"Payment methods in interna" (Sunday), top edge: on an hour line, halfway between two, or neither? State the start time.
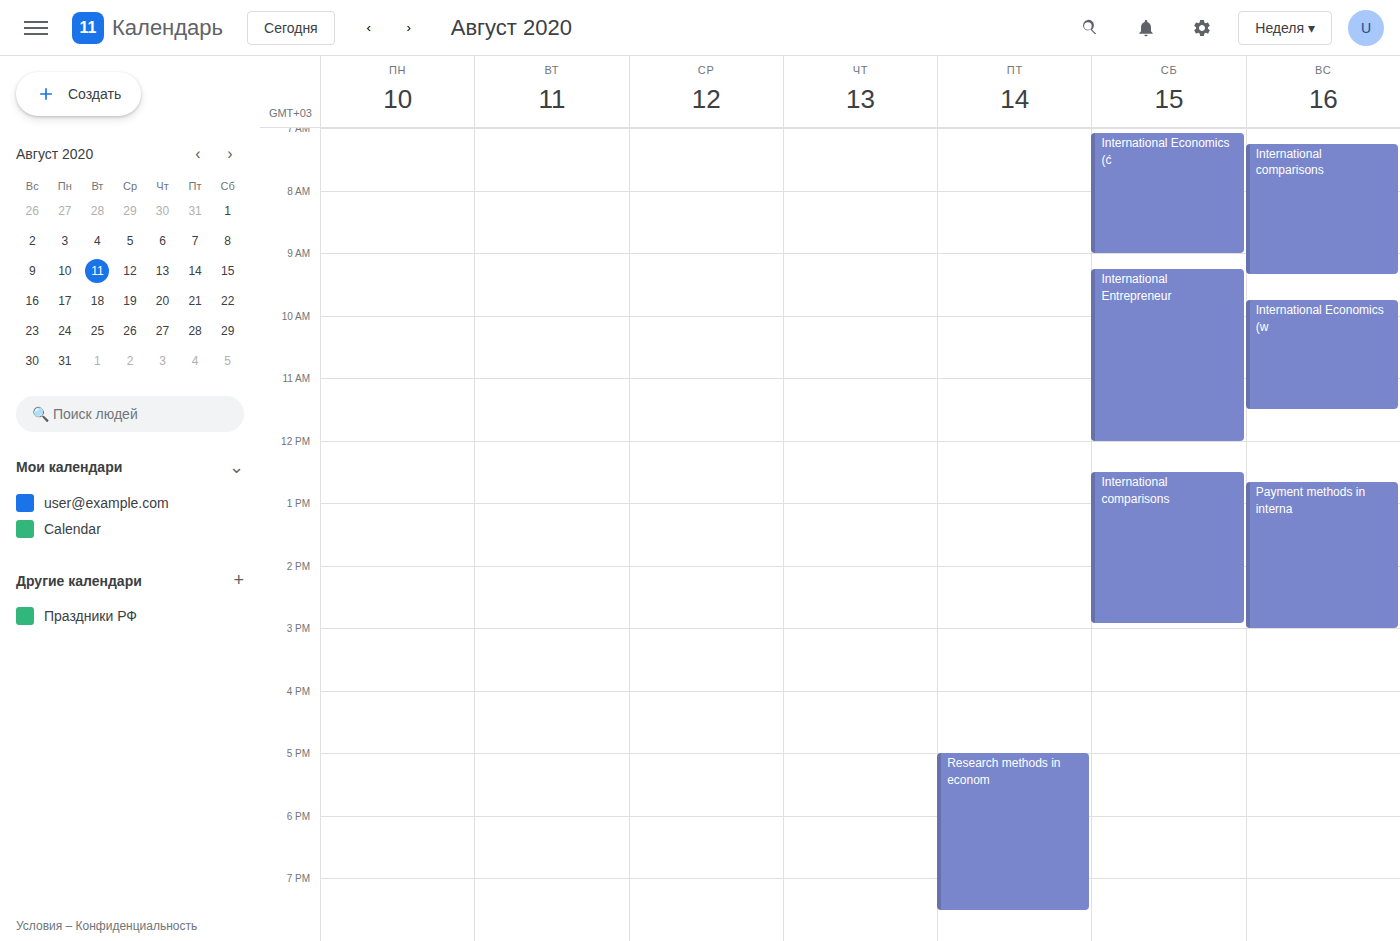
12:40 -- neither: 40 minutes below the 12:00 line and 20 minutes above the 13:00 line.